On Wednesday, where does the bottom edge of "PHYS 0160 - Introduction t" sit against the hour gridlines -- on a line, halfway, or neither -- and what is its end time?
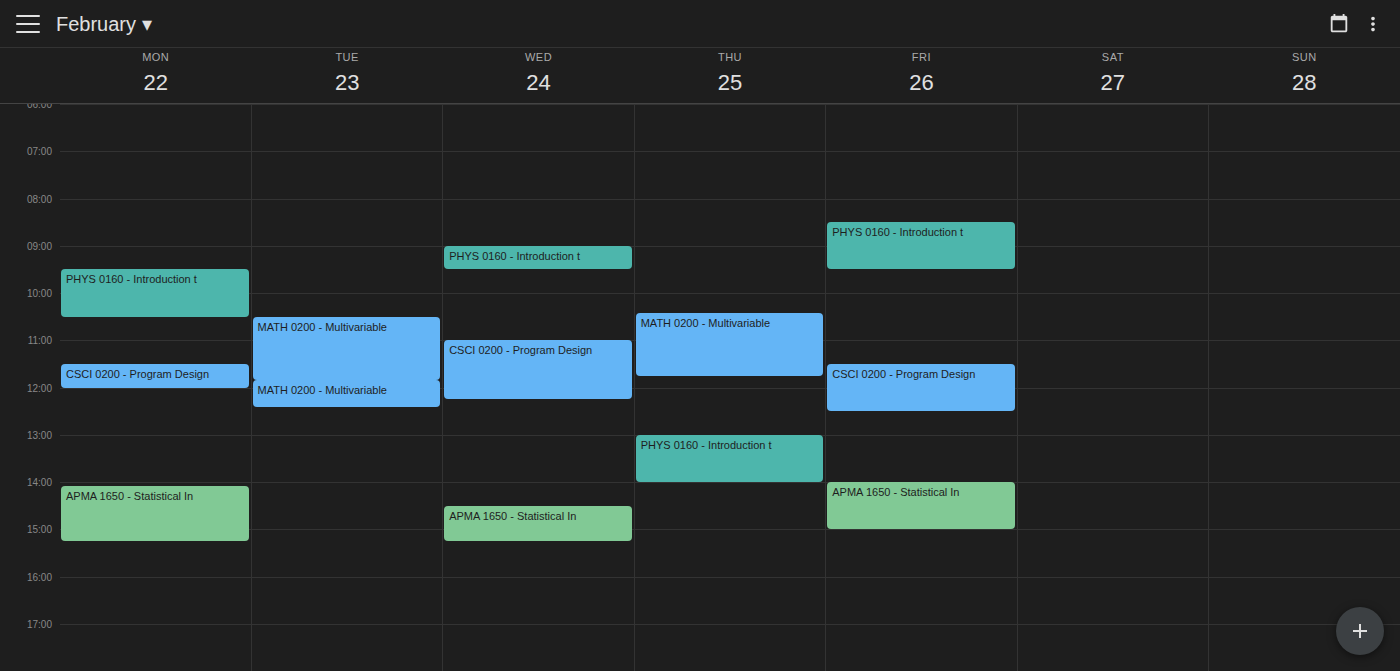
9:30 AM -- halfway between the 9 AM and 10 AM lines.